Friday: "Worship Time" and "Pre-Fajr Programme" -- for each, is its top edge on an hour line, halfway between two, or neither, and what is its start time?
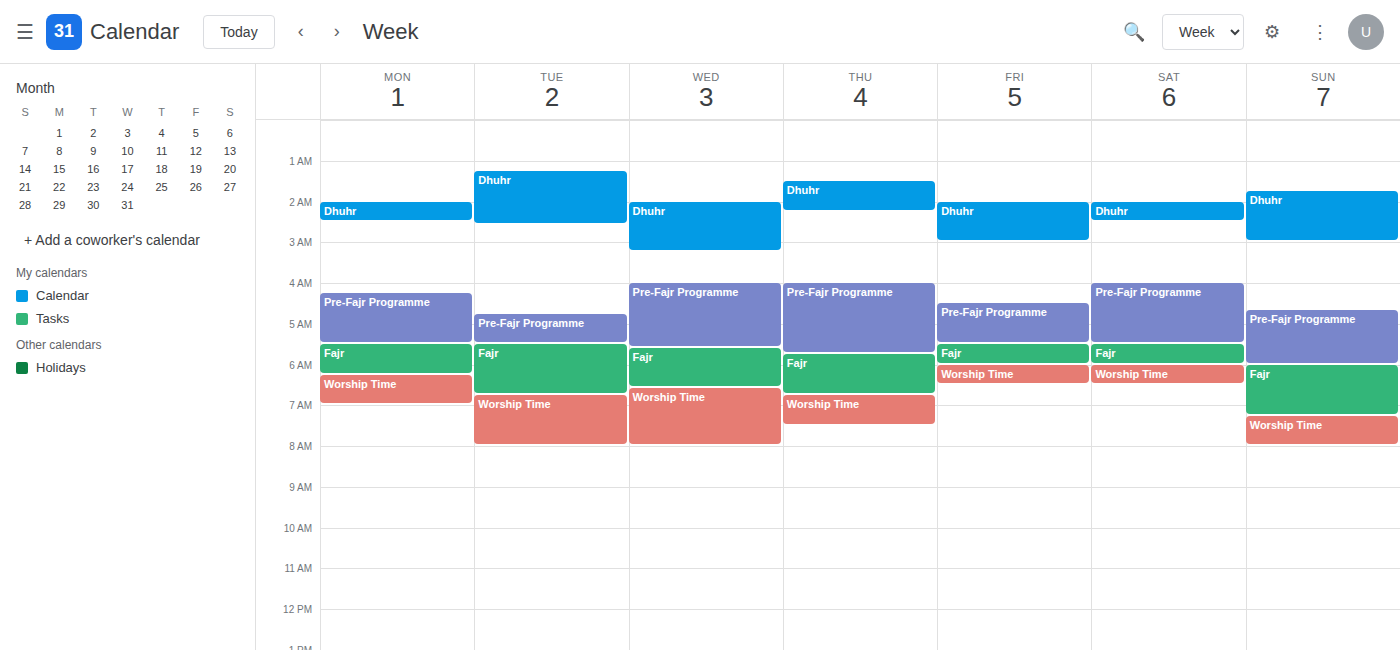
"Worship Time": 6:00 AM, exactly on the 6 AM line. "Pre-Fajr Programme": 4:30 AM, halfway between the 4 AM and 5 AM lines.